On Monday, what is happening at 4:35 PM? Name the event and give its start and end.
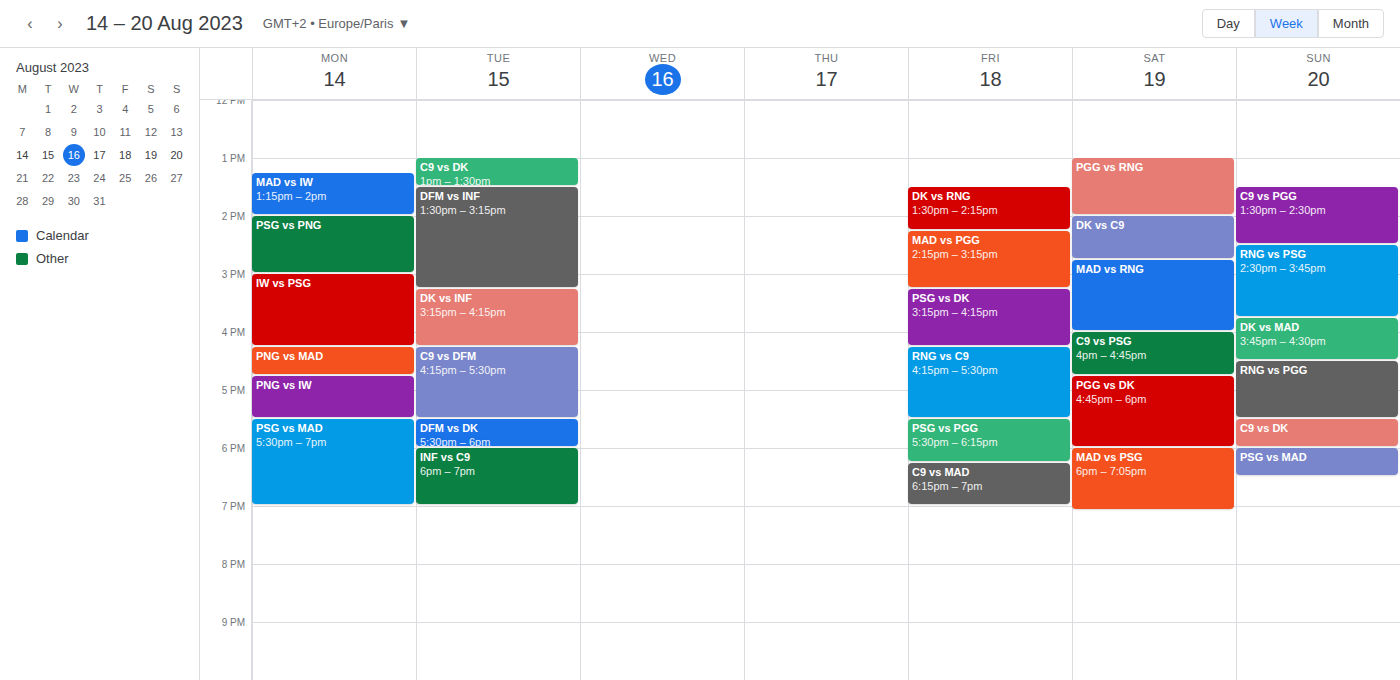
"PNG vs MAD", 4:15 PM to 4:45 PM